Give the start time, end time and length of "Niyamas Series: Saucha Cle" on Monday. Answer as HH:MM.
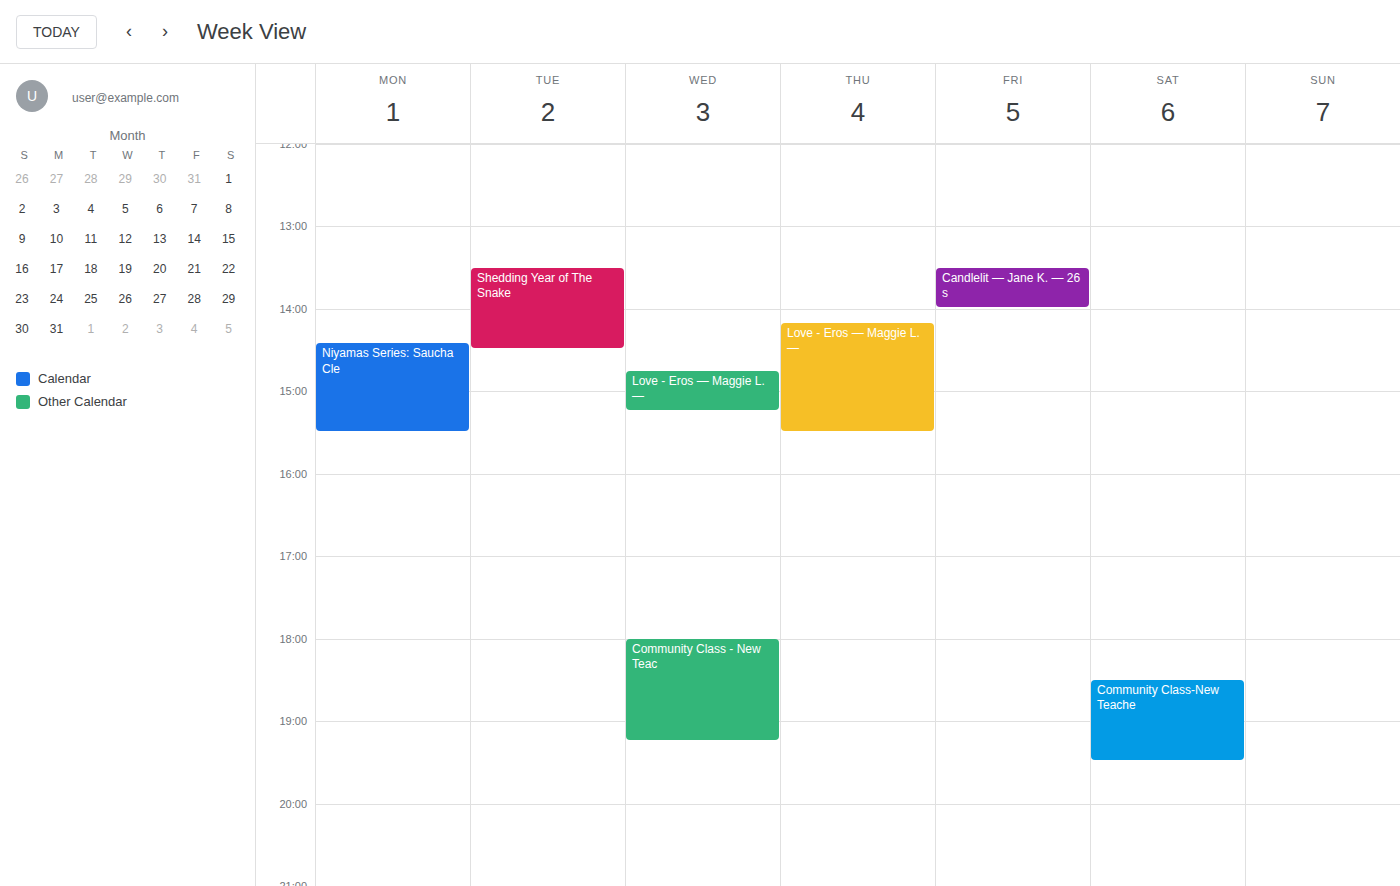
14:25 to 15:30, 1 hour 5 minutes